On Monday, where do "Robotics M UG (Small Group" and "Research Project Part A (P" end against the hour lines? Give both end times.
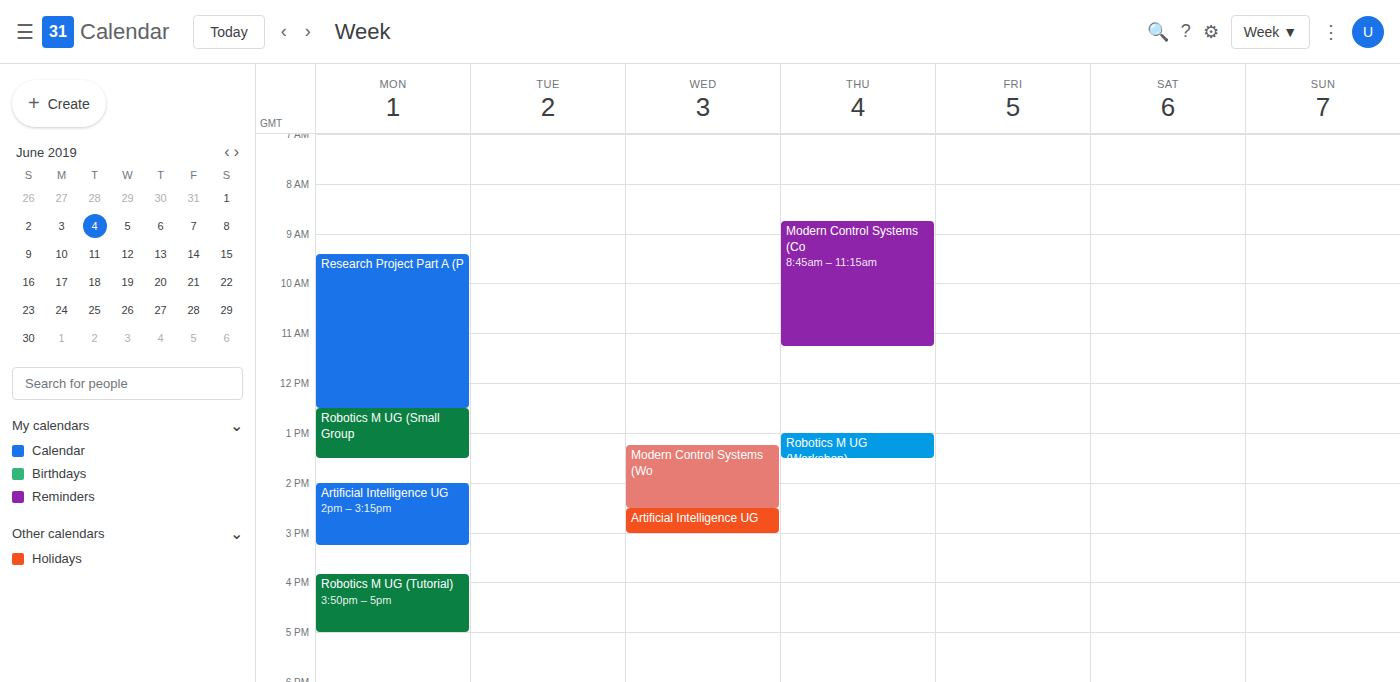
"Robotics M UG (Small Group": 1:30 PM, halfway between the 1 PM and 2 PM lines. "Research Project Part A (P": 12:30 PM, halfway between the 12 PM and 1 PM lines.